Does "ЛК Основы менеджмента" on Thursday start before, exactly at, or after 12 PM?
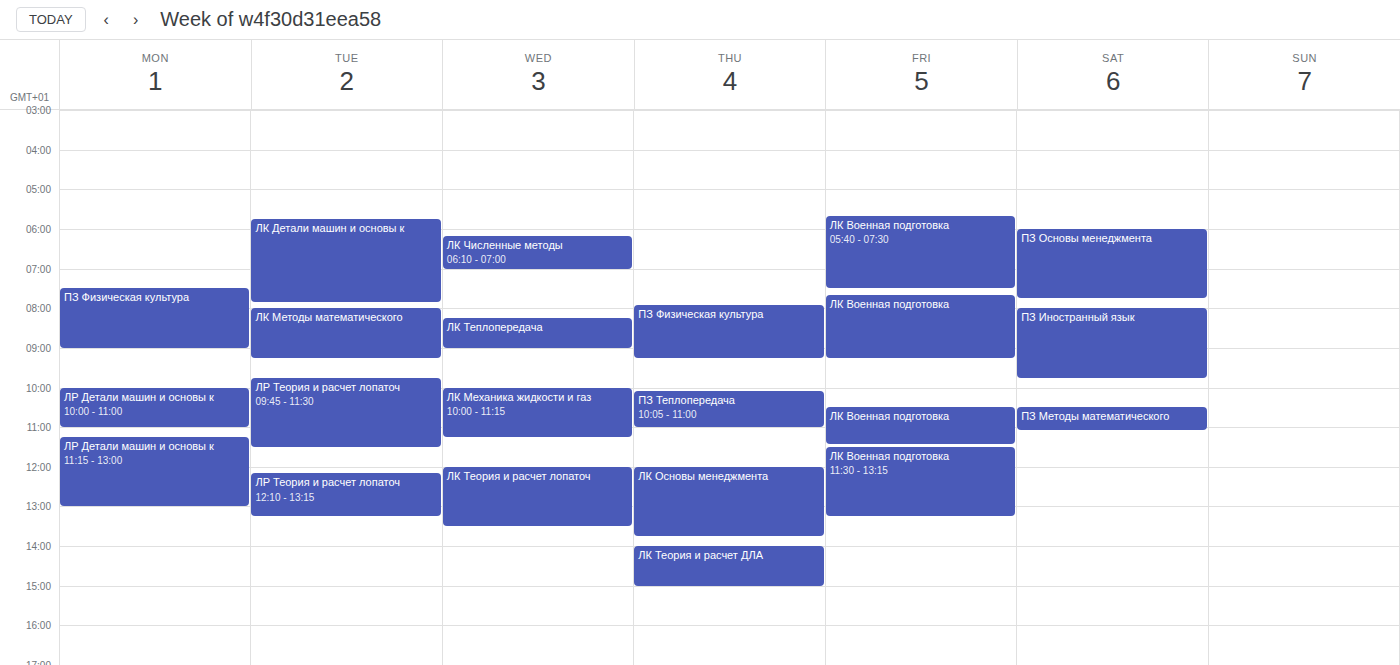
12:00 PM -- exactly at 12 PM, on the 12 PM line.